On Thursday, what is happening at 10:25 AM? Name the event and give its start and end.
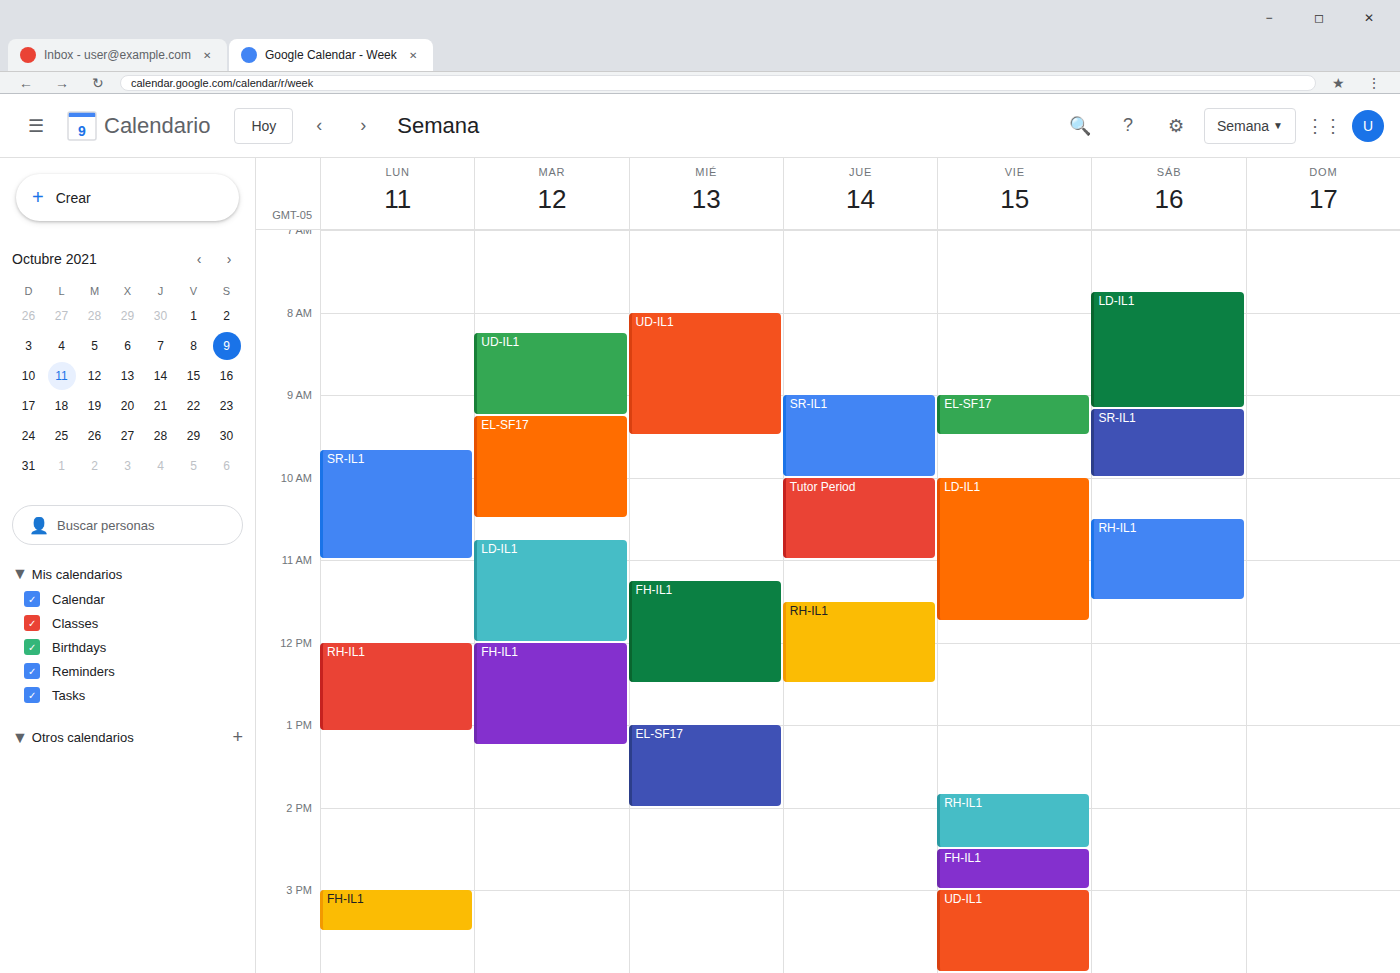
"Tutor Period", 10:00 AM to 11:00 AM